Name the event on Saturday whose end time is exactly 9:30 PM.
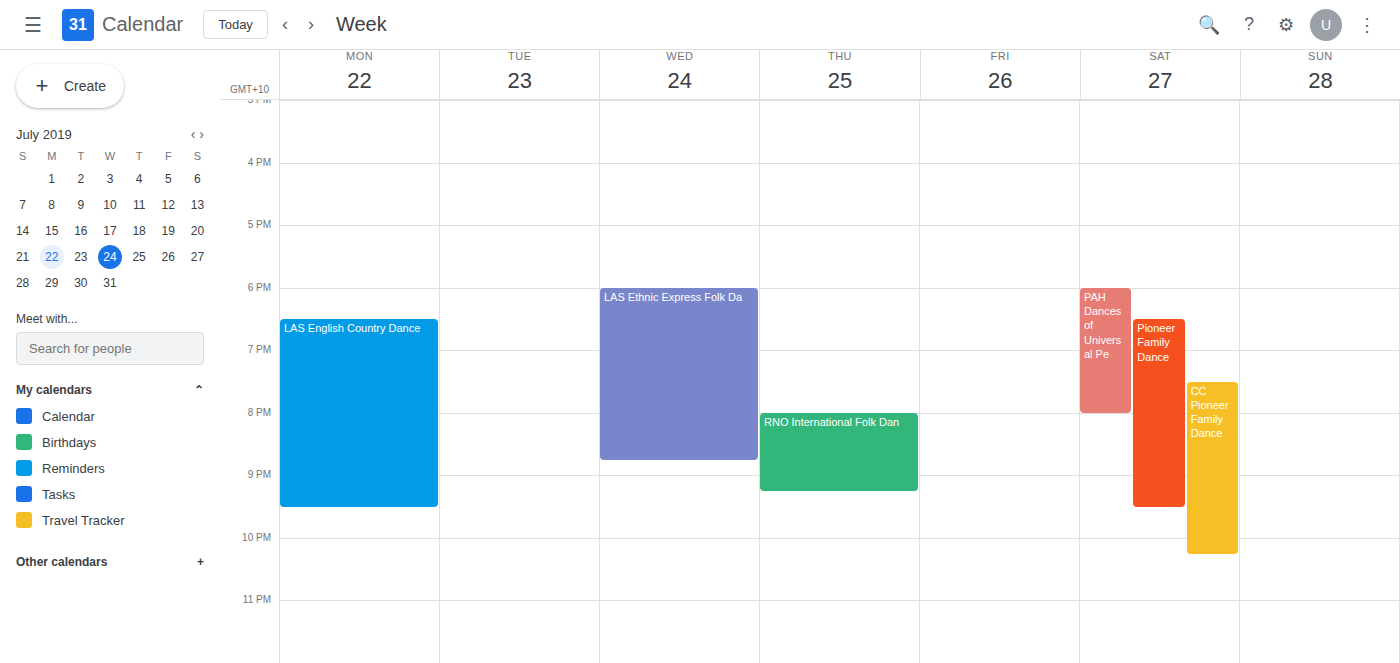
"Pioneer Family Dance"